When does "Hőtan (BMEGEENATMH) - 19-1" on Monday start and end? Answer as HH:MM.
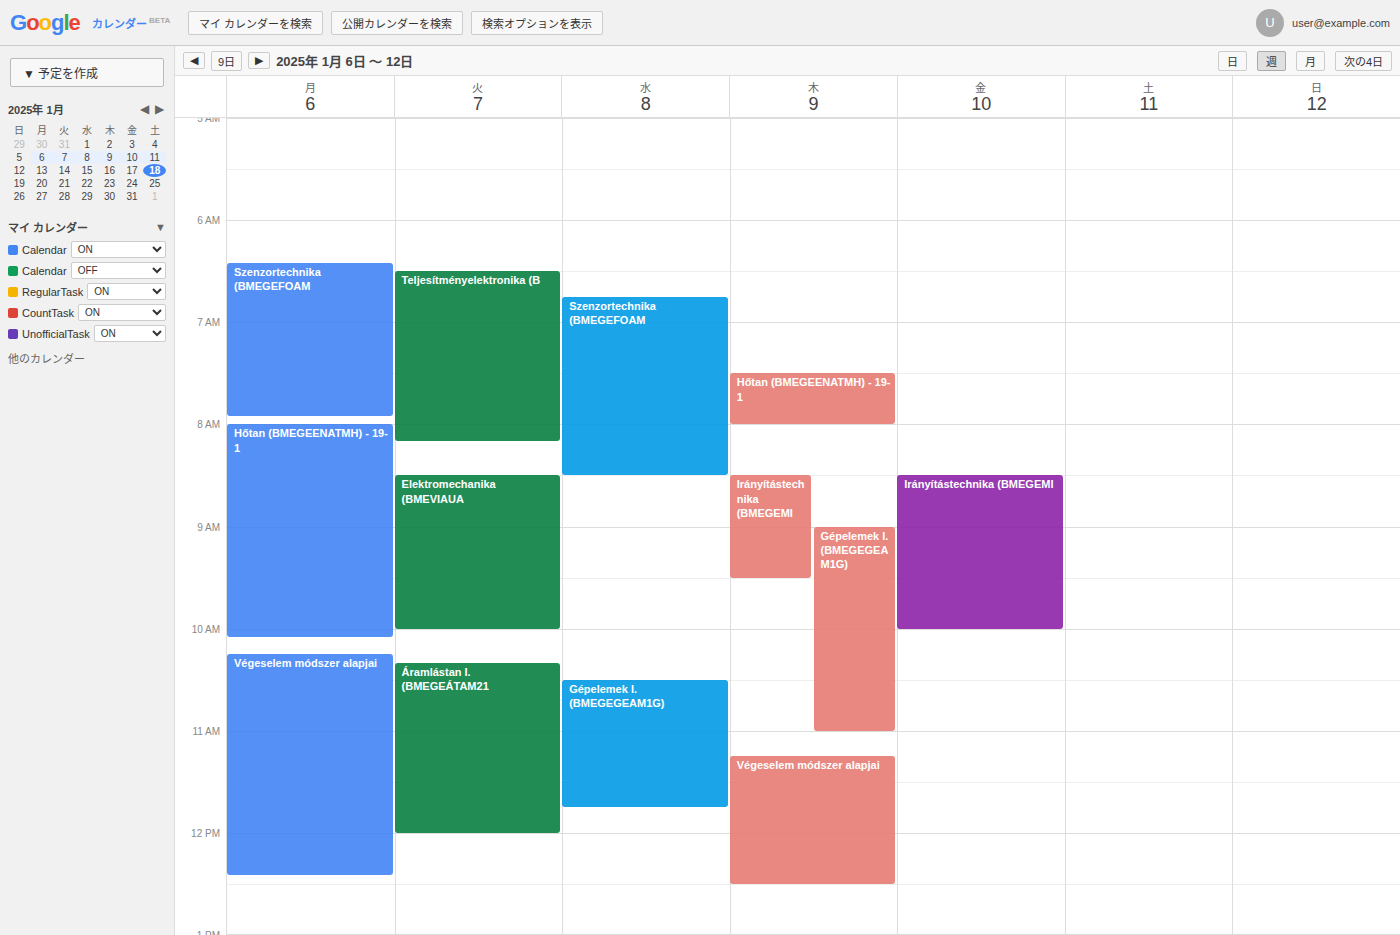
08:00 to 10:05